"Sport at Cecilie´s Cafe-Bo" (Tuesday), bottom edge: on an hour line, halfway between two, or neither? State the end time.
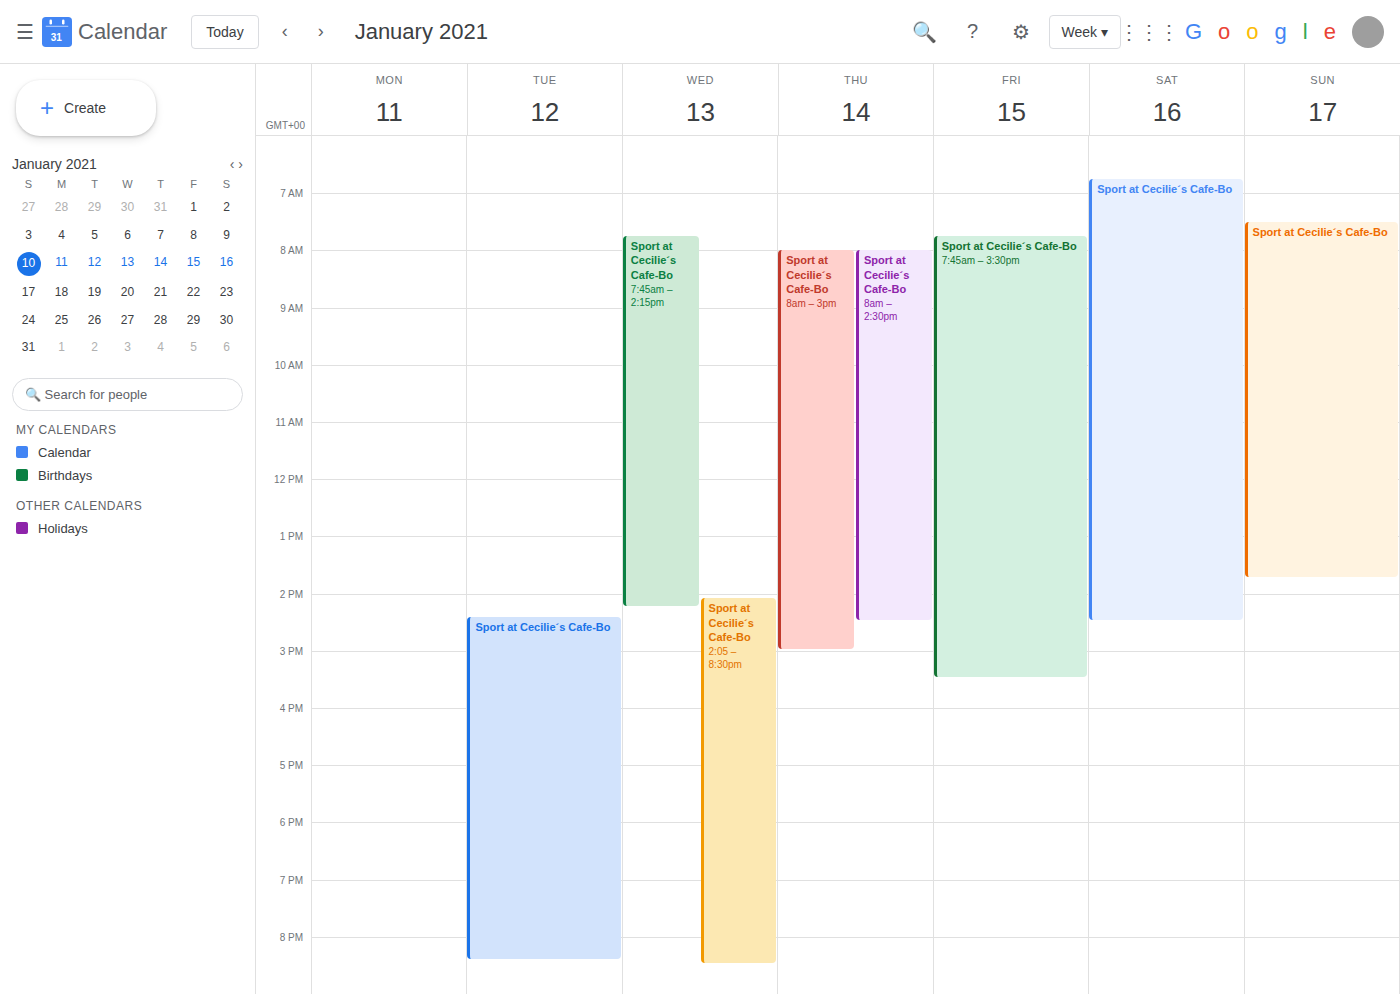
8:25 PM -- neither: 25 minutes below the 8 PM line and 35 minutes above the 9 PM line.